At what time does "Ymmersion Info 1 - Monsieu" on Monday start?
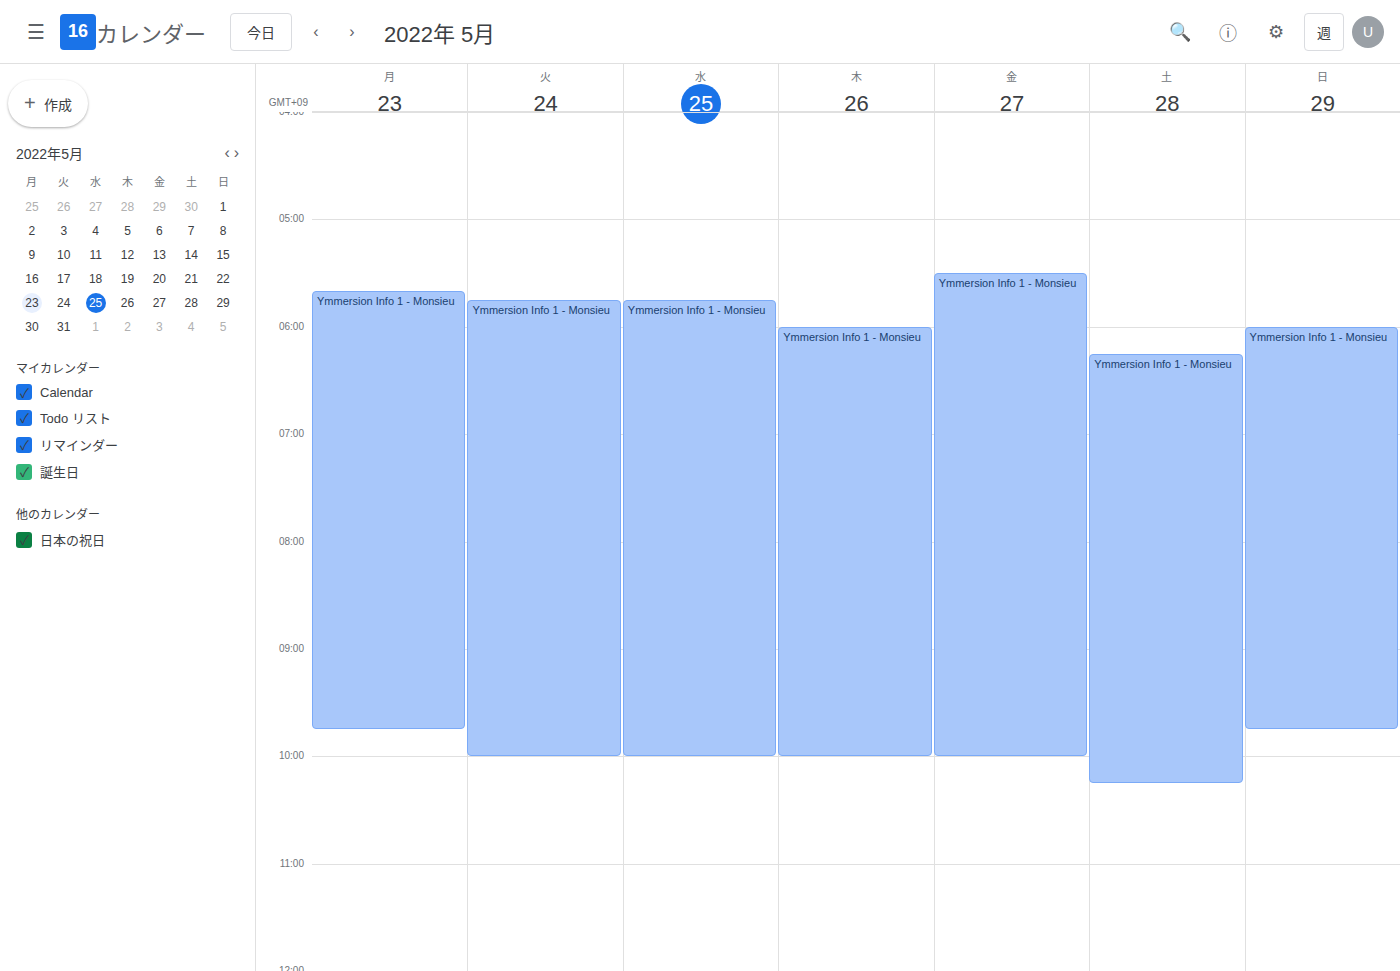
05:40